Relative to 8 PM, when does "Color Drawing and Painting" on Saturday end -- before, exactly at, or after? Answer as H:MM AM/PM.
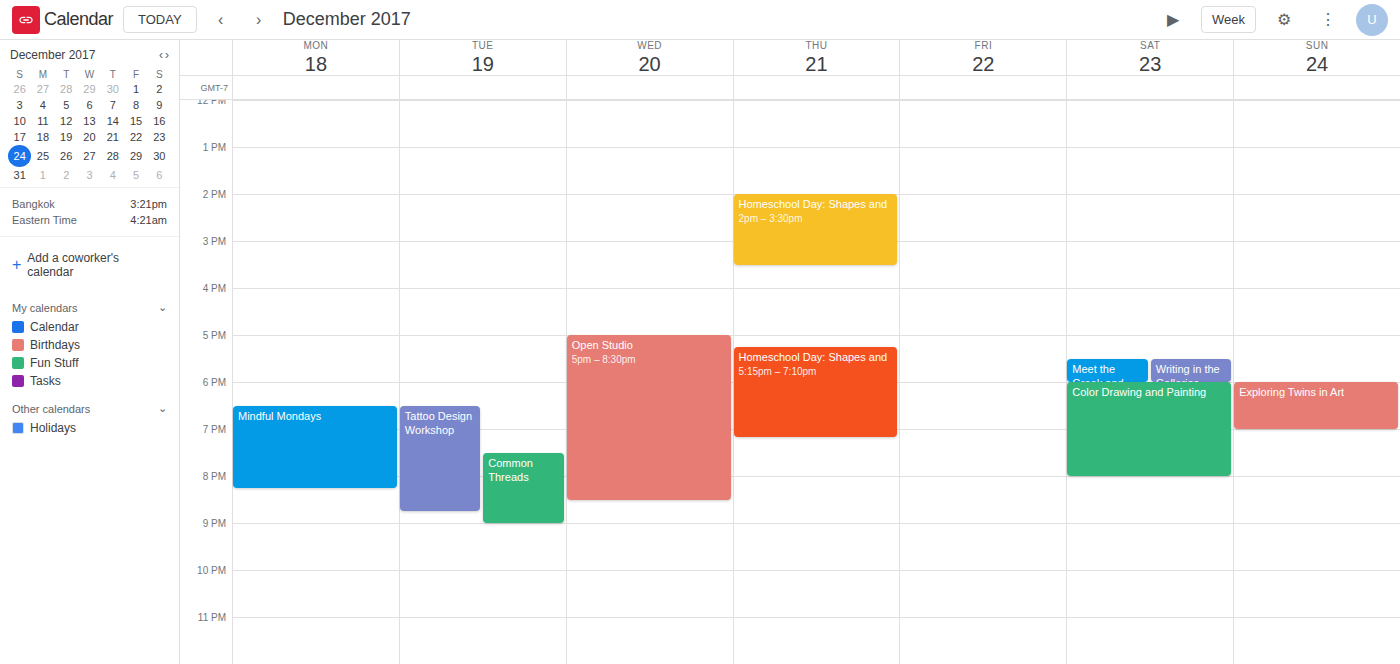
8:00 PM -- exactly at 8 PM, on the 8 PM line.